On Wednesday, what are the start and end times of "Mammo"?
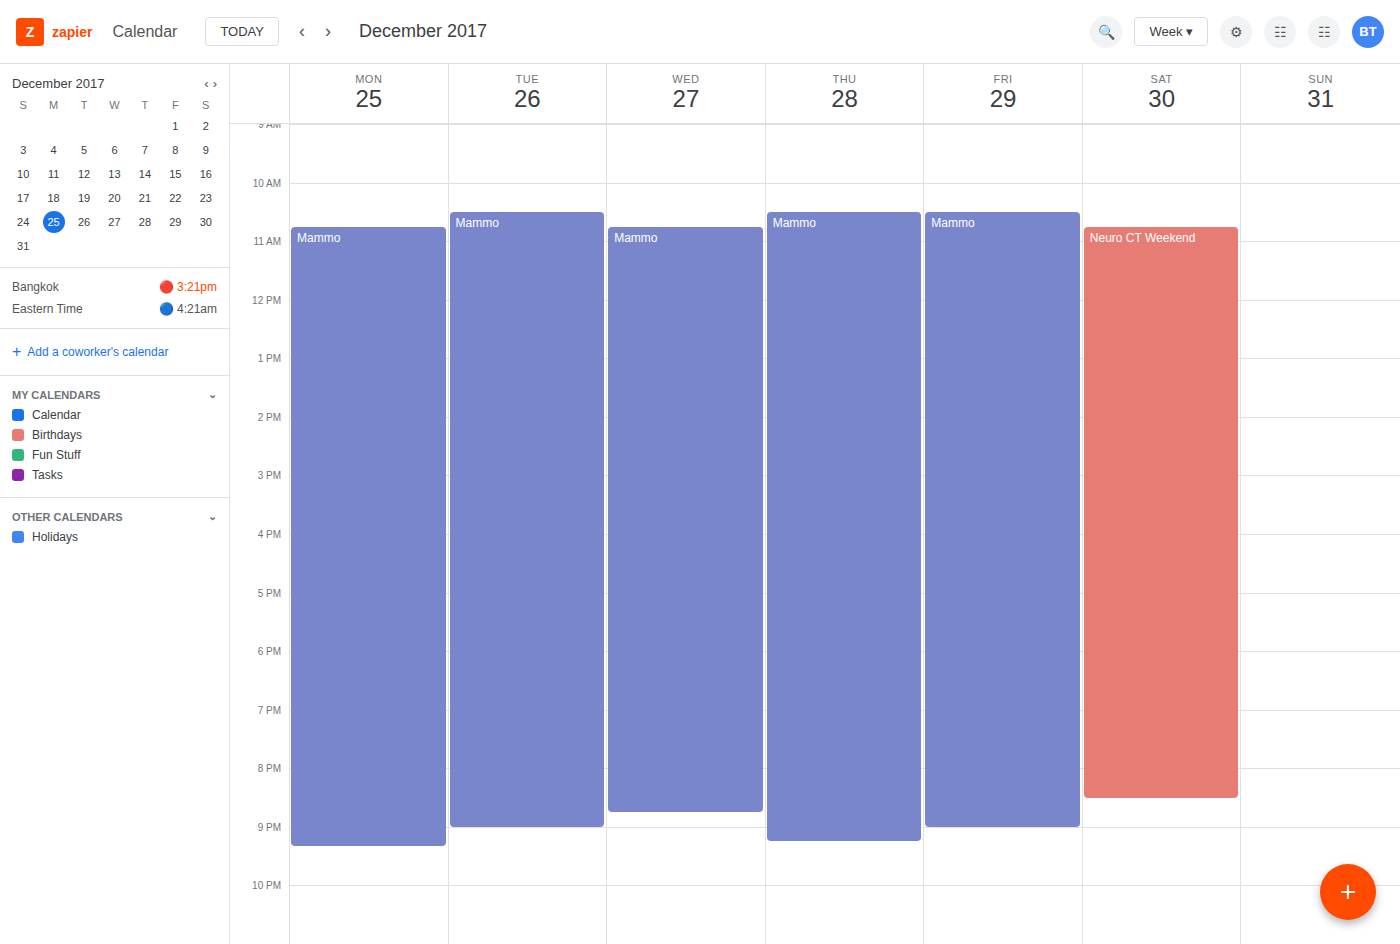
10:45 AM to 8:45 PM